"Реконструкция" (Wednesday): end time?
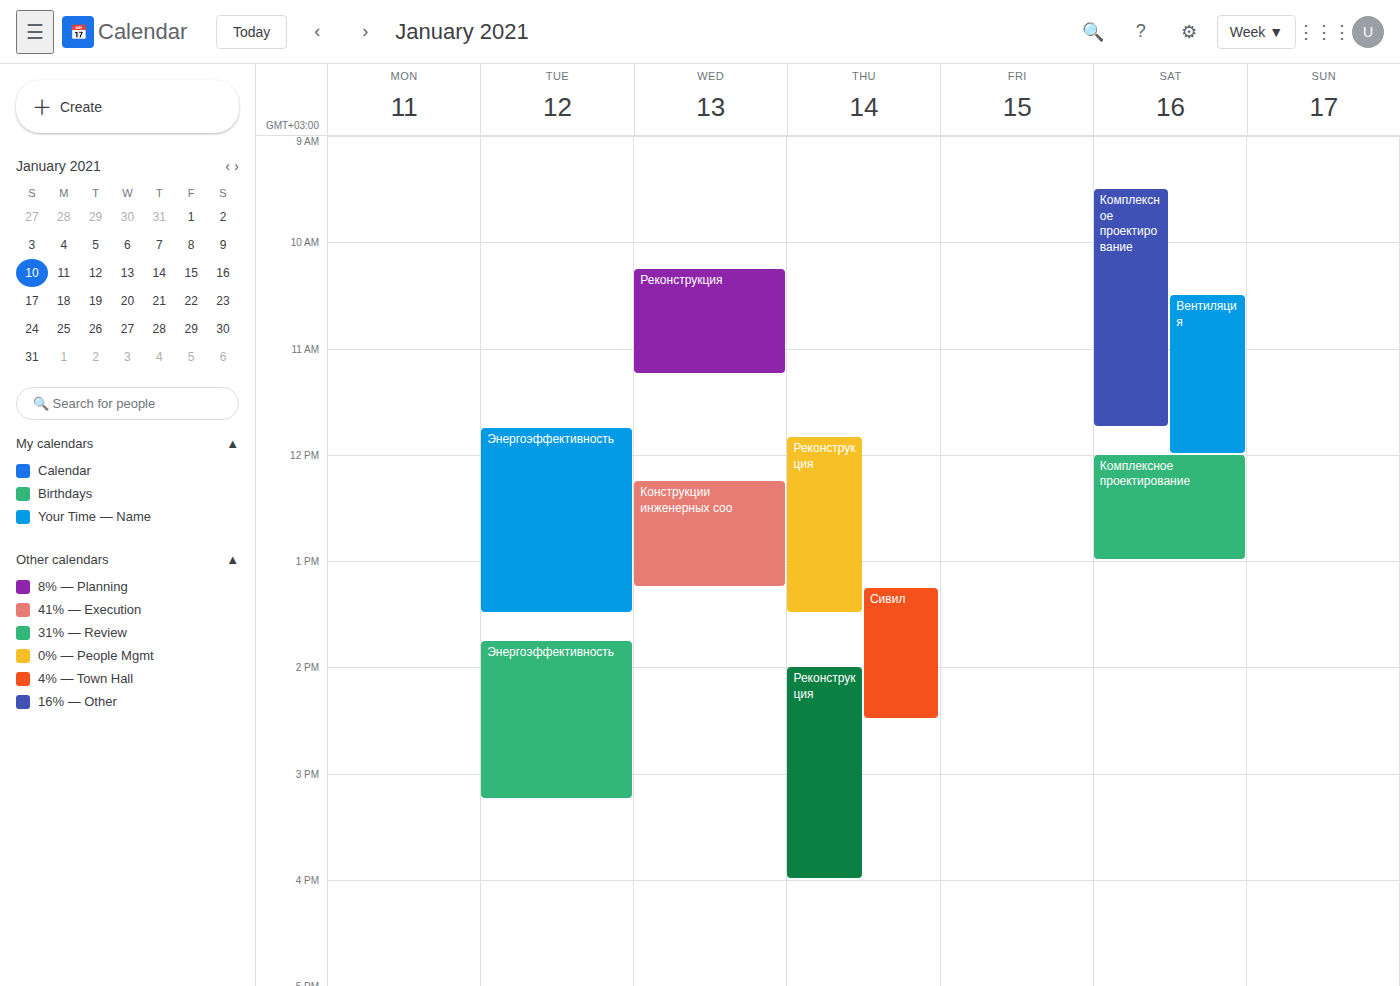
11:15 AM